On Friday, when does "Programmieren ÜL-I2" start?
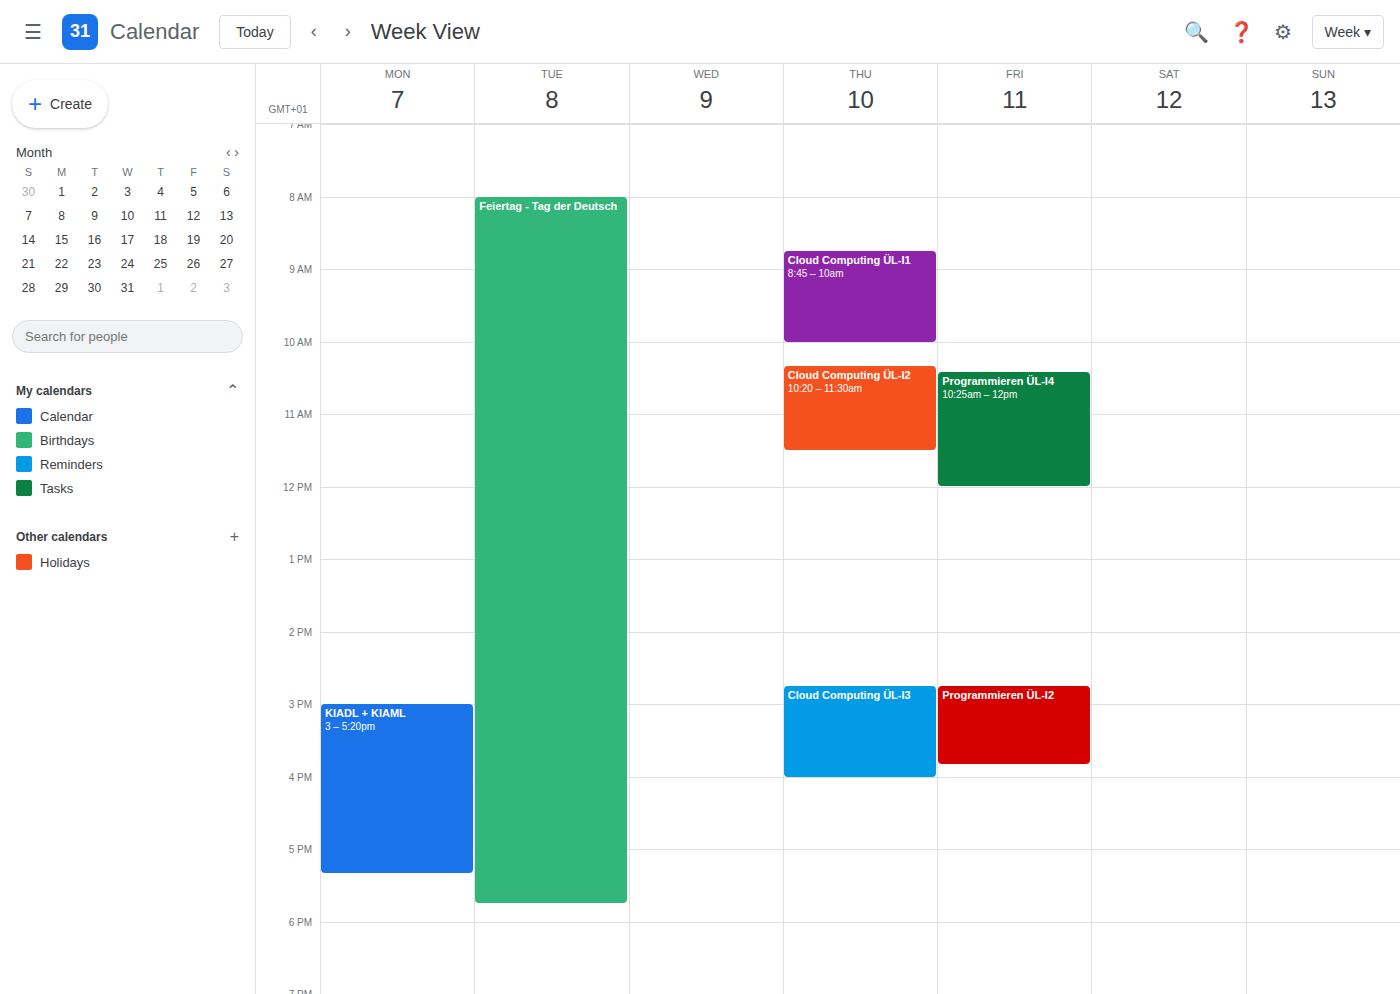
2:45 PM